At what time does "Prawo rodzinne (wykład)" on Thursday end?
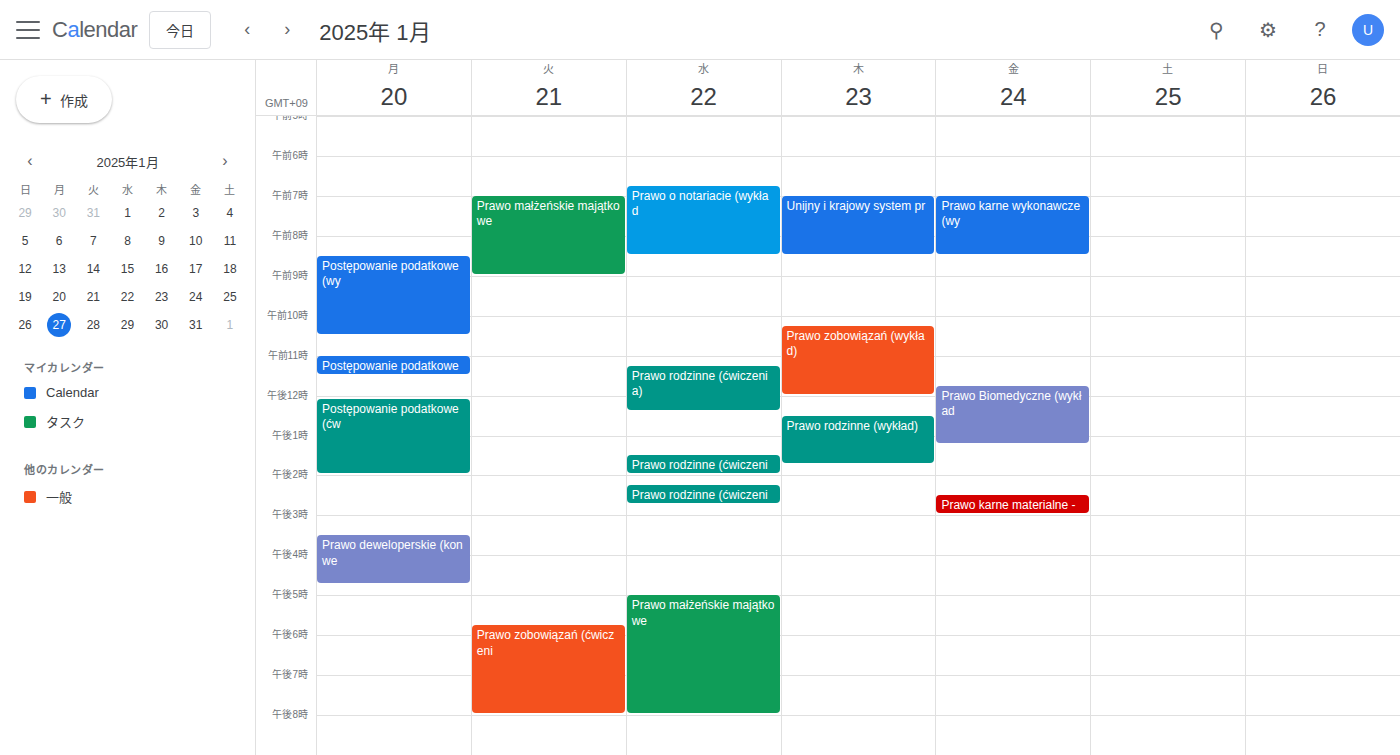
1:45 PM